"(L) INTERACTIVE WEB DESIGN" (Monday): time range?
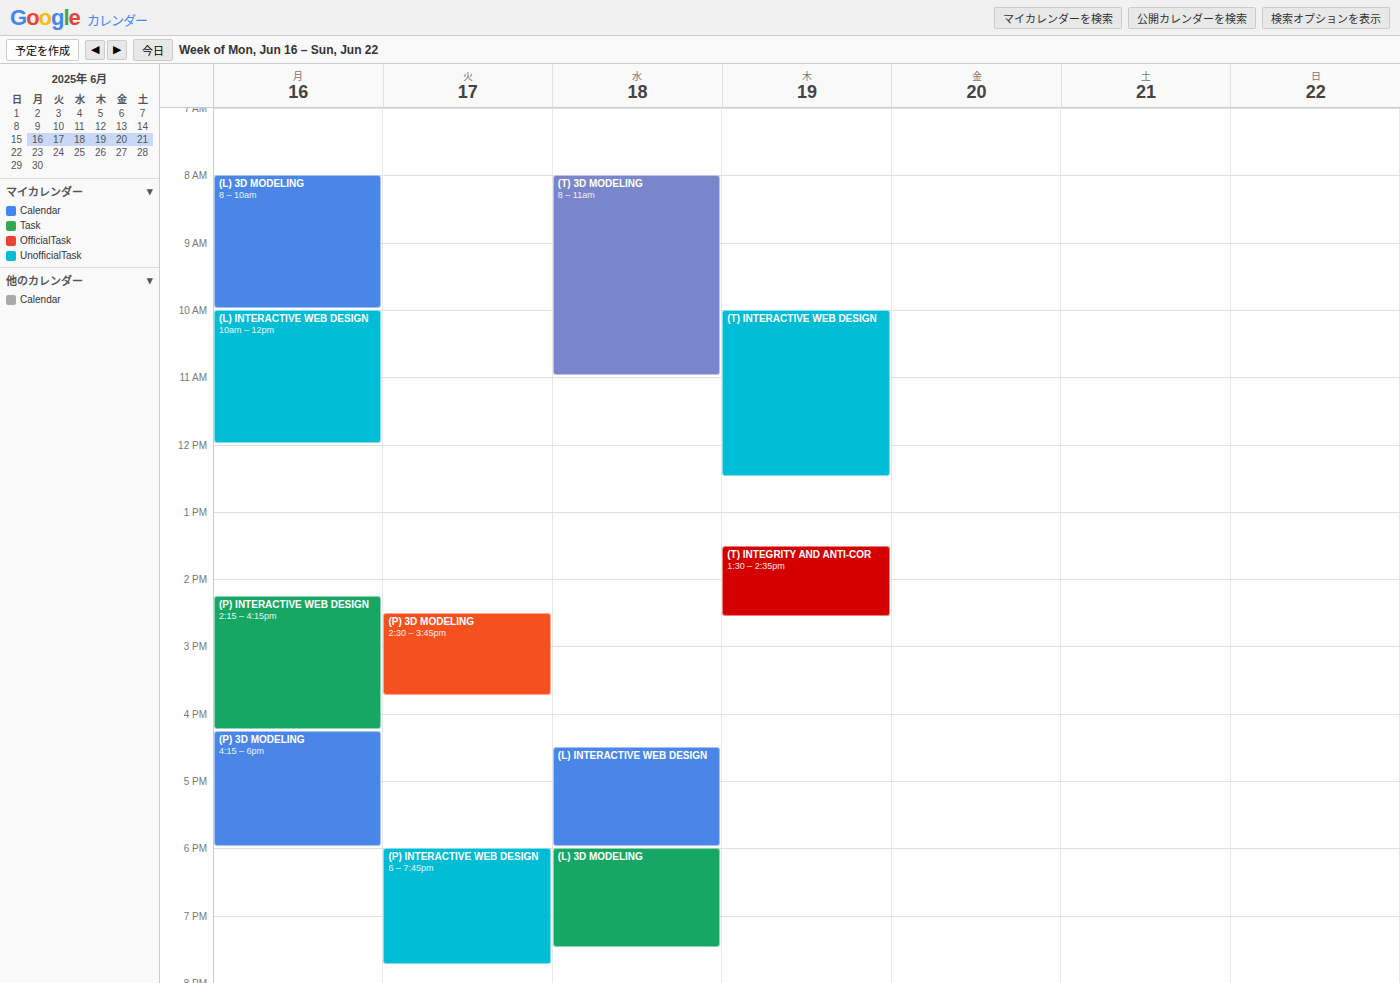
10:00 AM to 12:00 PM